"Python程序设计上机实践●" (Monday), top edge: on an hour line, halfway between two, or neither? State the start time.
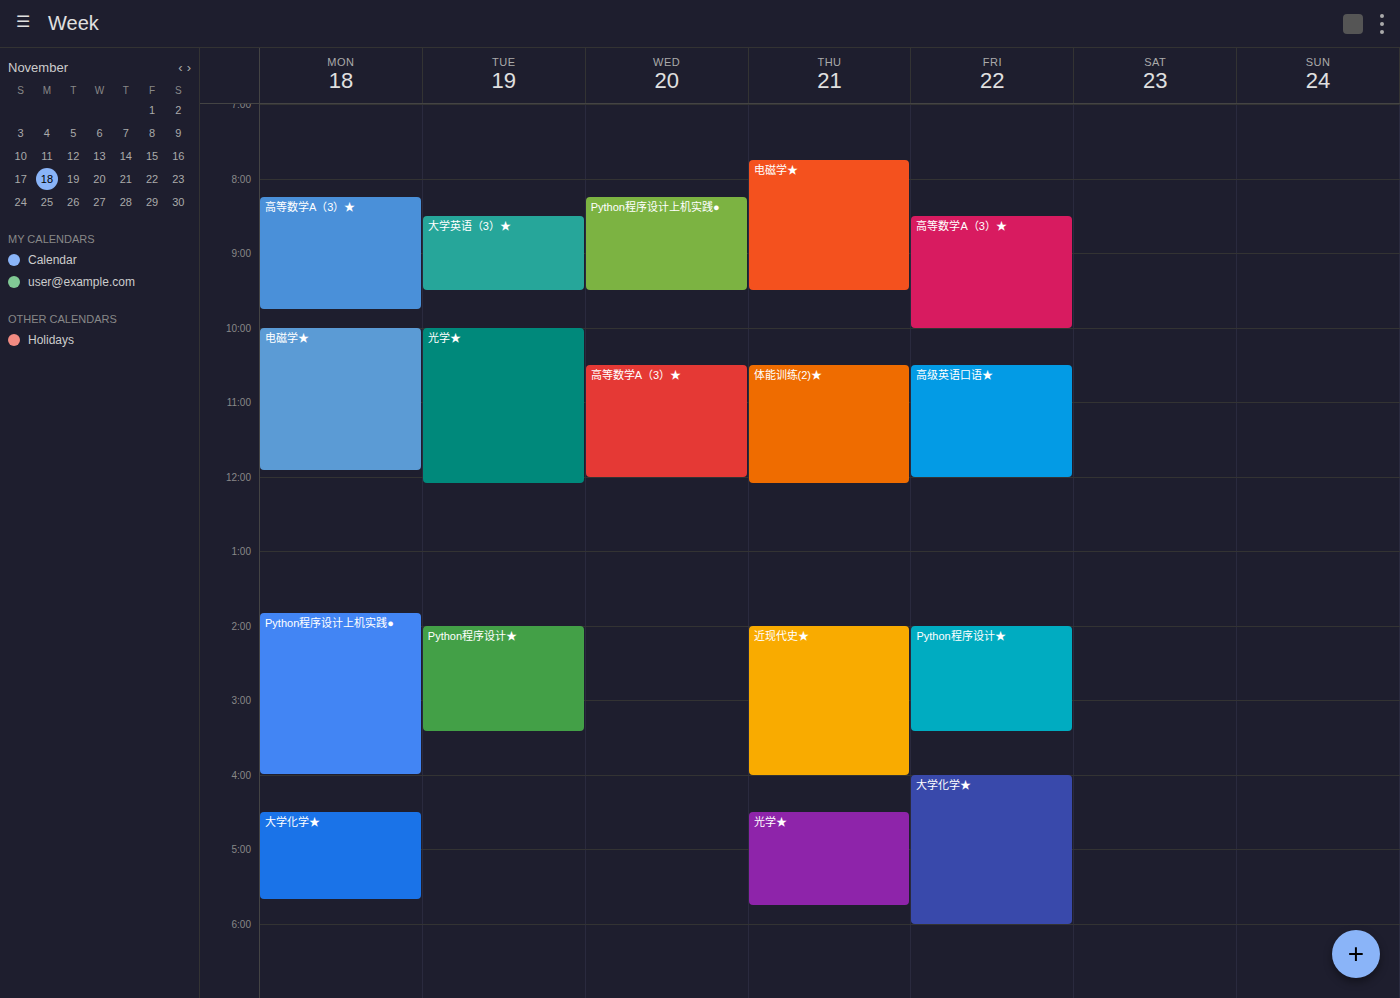
1:50 PM -- neither: 50 minutes below the 1 PM line and 10 minutes above the 2 PM line.